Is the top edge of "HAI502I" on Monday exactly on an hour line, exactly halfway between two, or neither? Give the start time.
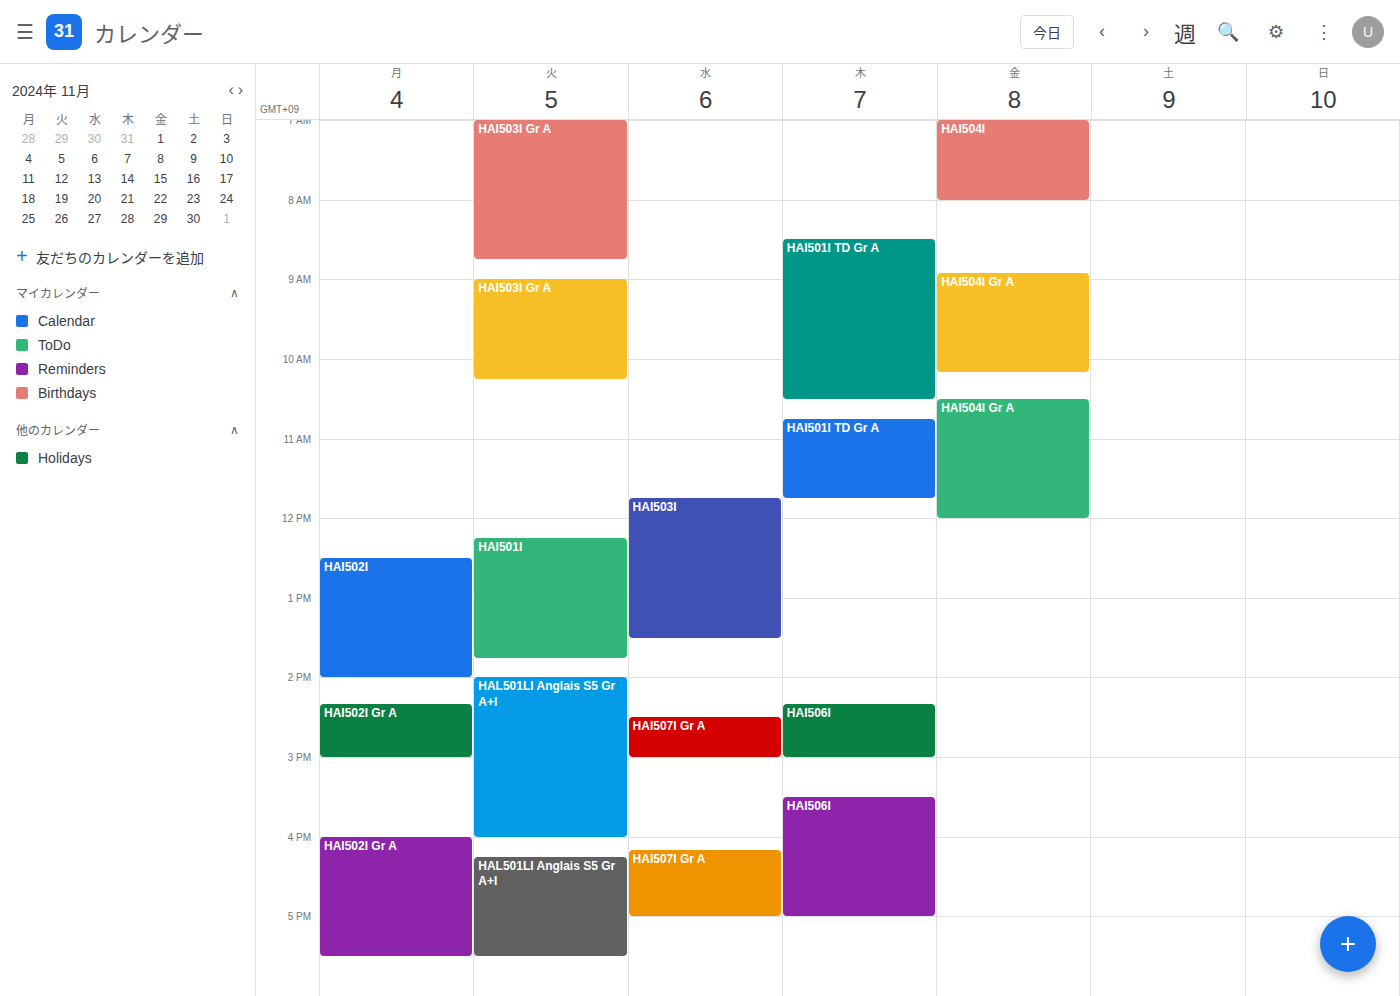
12:30 PM -- halfway between the 12 PM and 1 PM lines.